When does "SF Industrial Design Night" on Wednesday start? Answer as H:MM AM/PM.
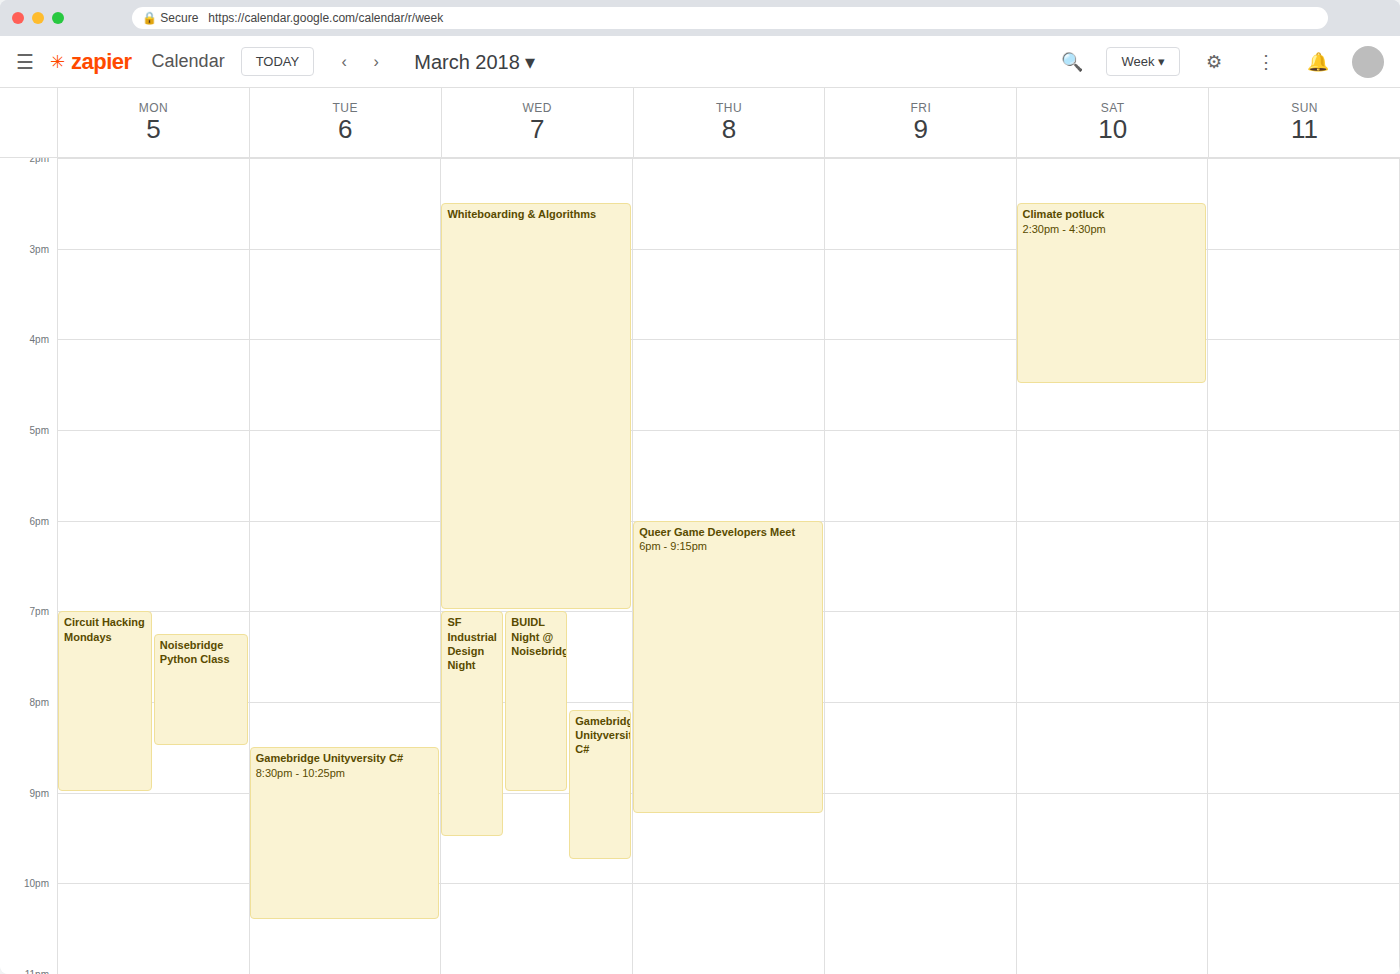
7:00 PM